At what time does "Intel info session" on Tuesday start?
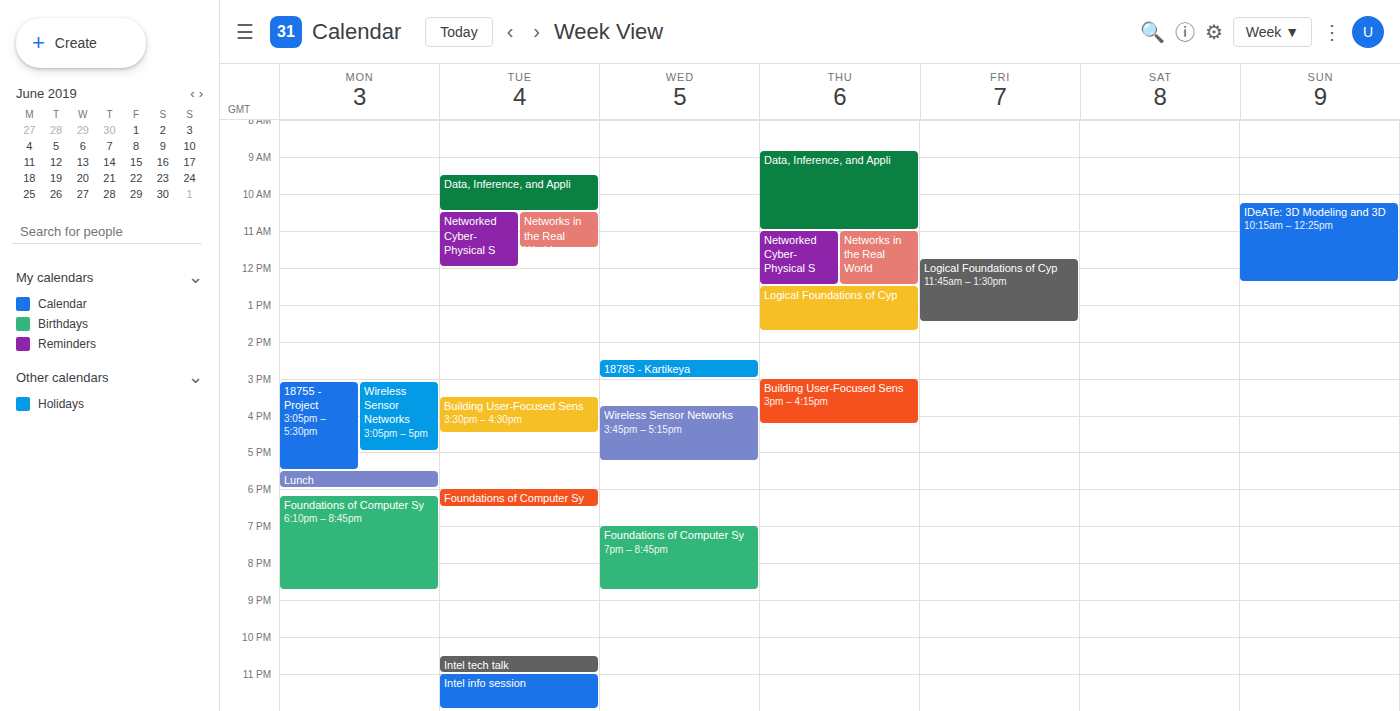
11:00 PM